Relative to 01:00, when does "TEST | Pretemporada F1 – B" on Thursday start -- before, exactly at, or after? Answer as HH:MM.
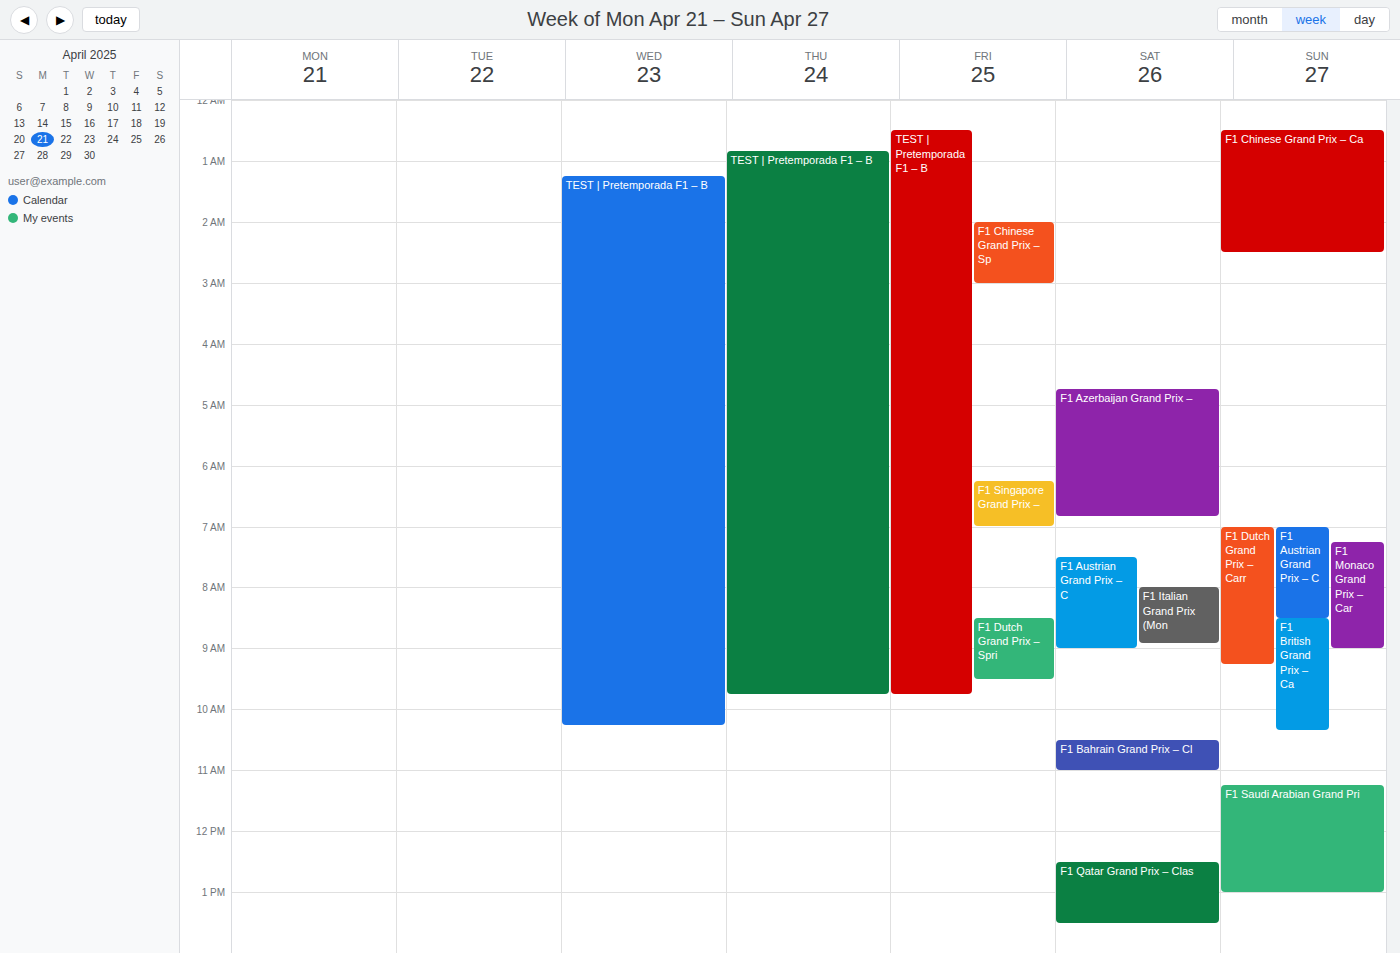
00:50 -- before 01:00, 10 minutes above the 01:00 line.